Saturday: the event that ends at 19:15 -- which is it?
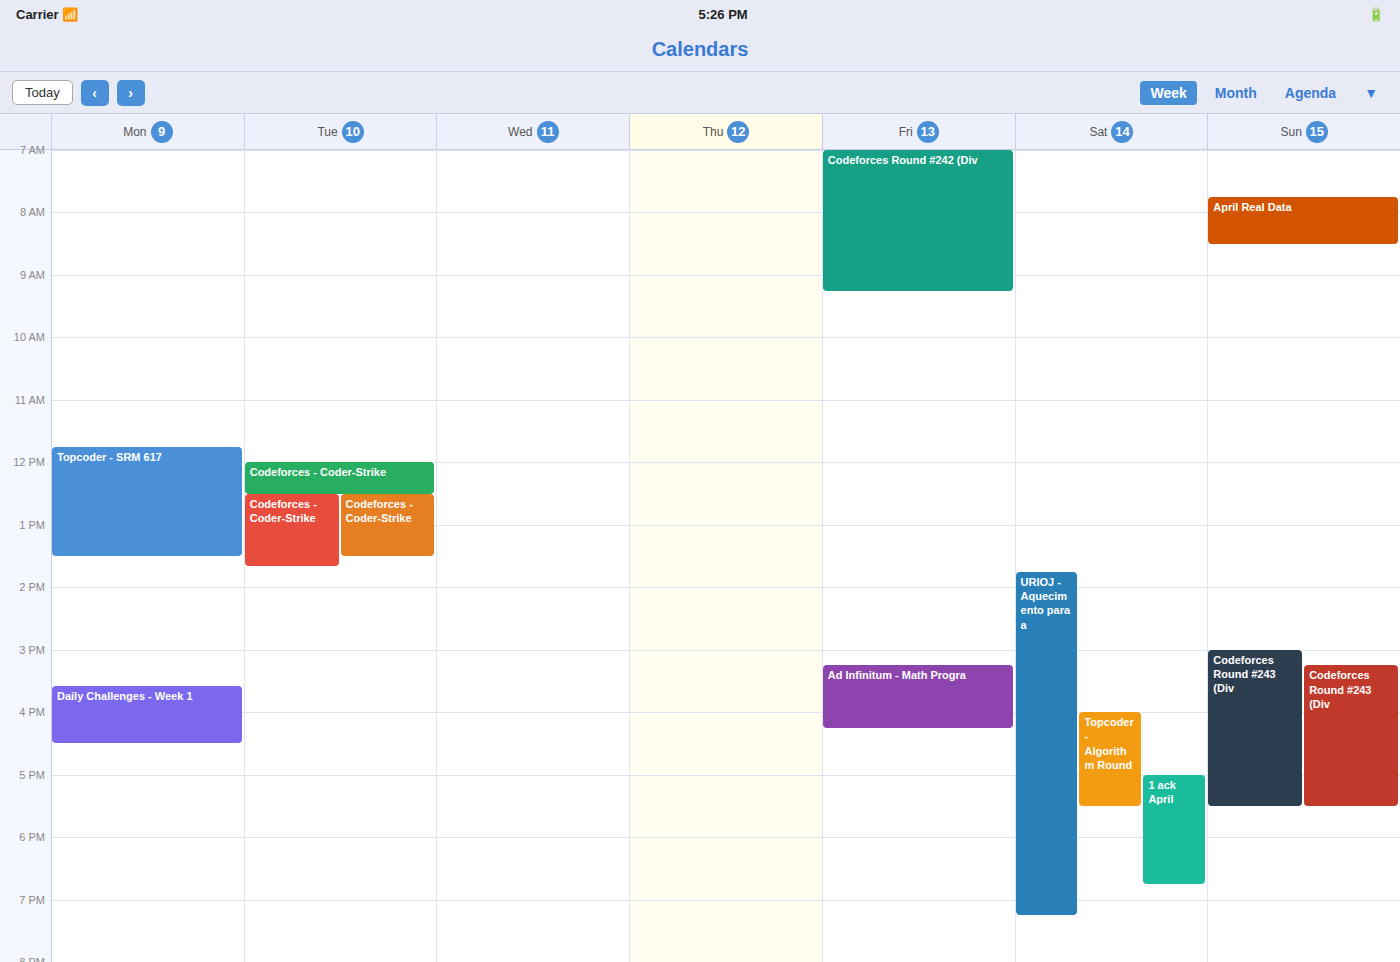
"URIOJ - Aquecimento para a"